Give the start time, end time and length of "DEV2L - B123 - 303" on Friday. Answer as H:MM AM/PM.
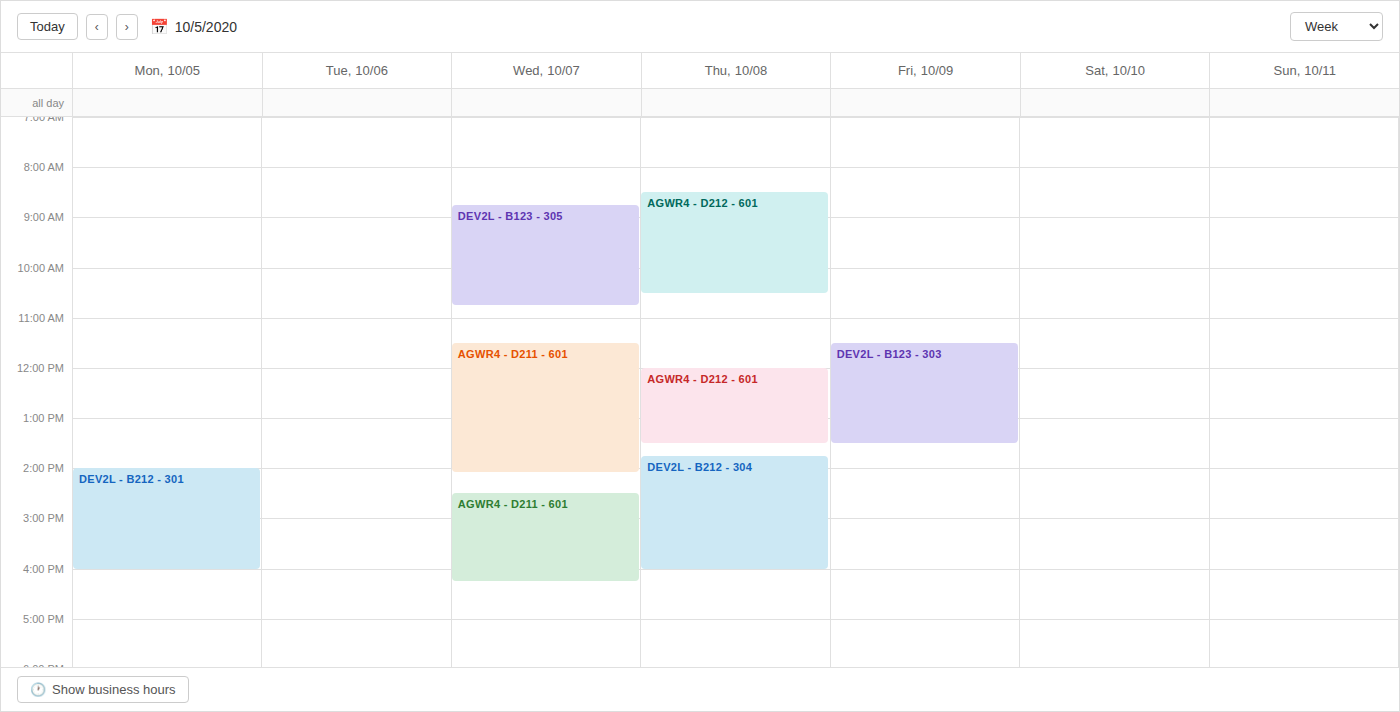
11:30 AM to 1:30 PM, 2 hours